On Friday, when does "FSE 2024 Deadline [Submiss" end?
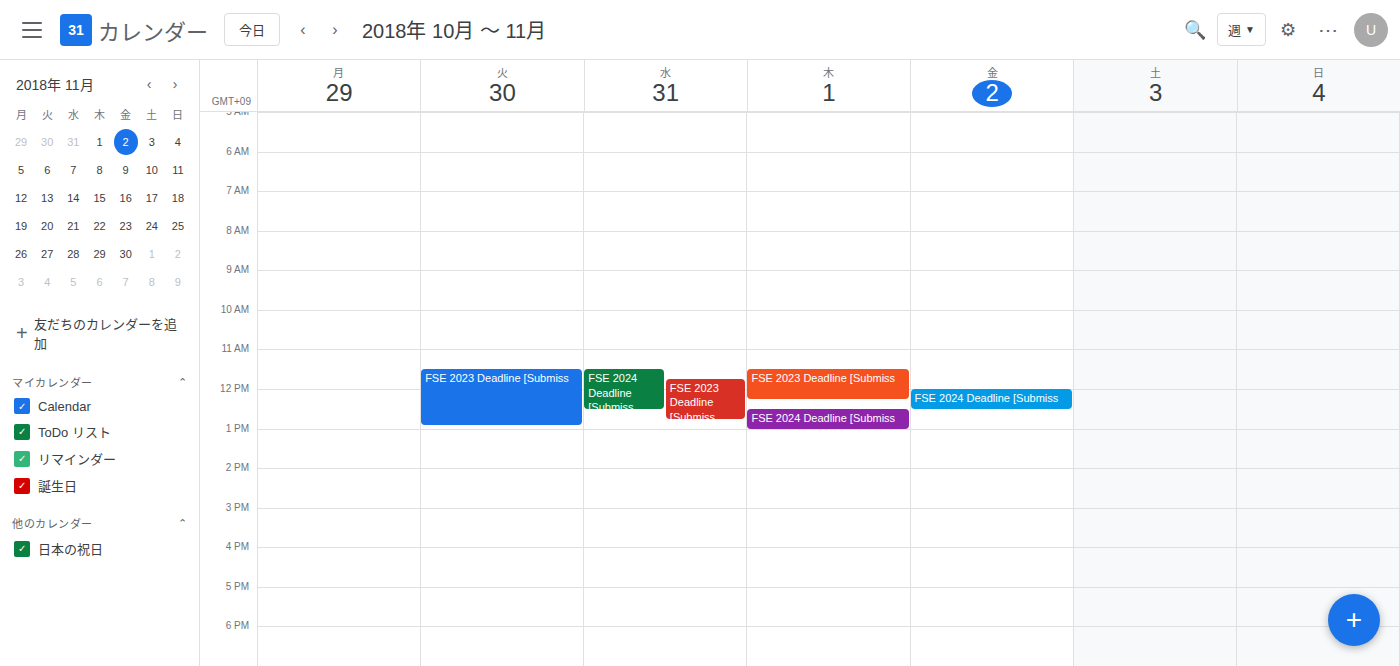
12:30 PM